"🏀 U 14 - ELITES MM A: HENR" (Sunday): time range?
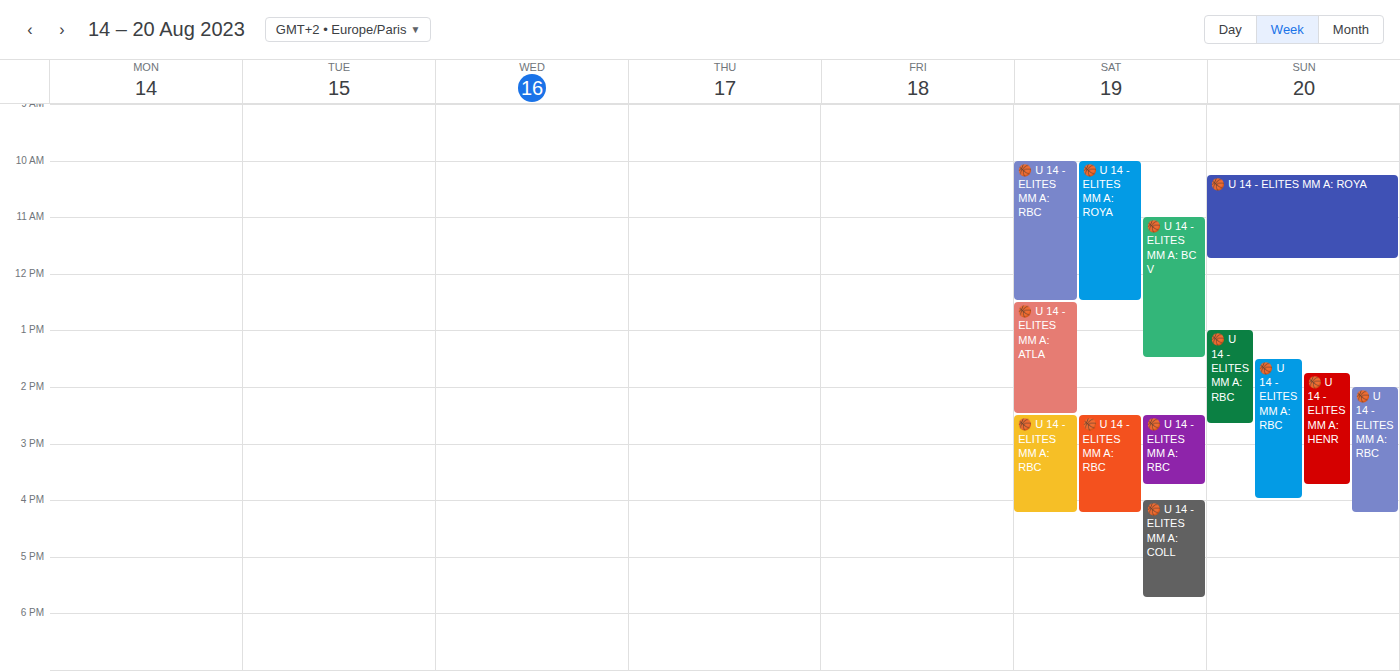
1:45 PM to 3:45 PM